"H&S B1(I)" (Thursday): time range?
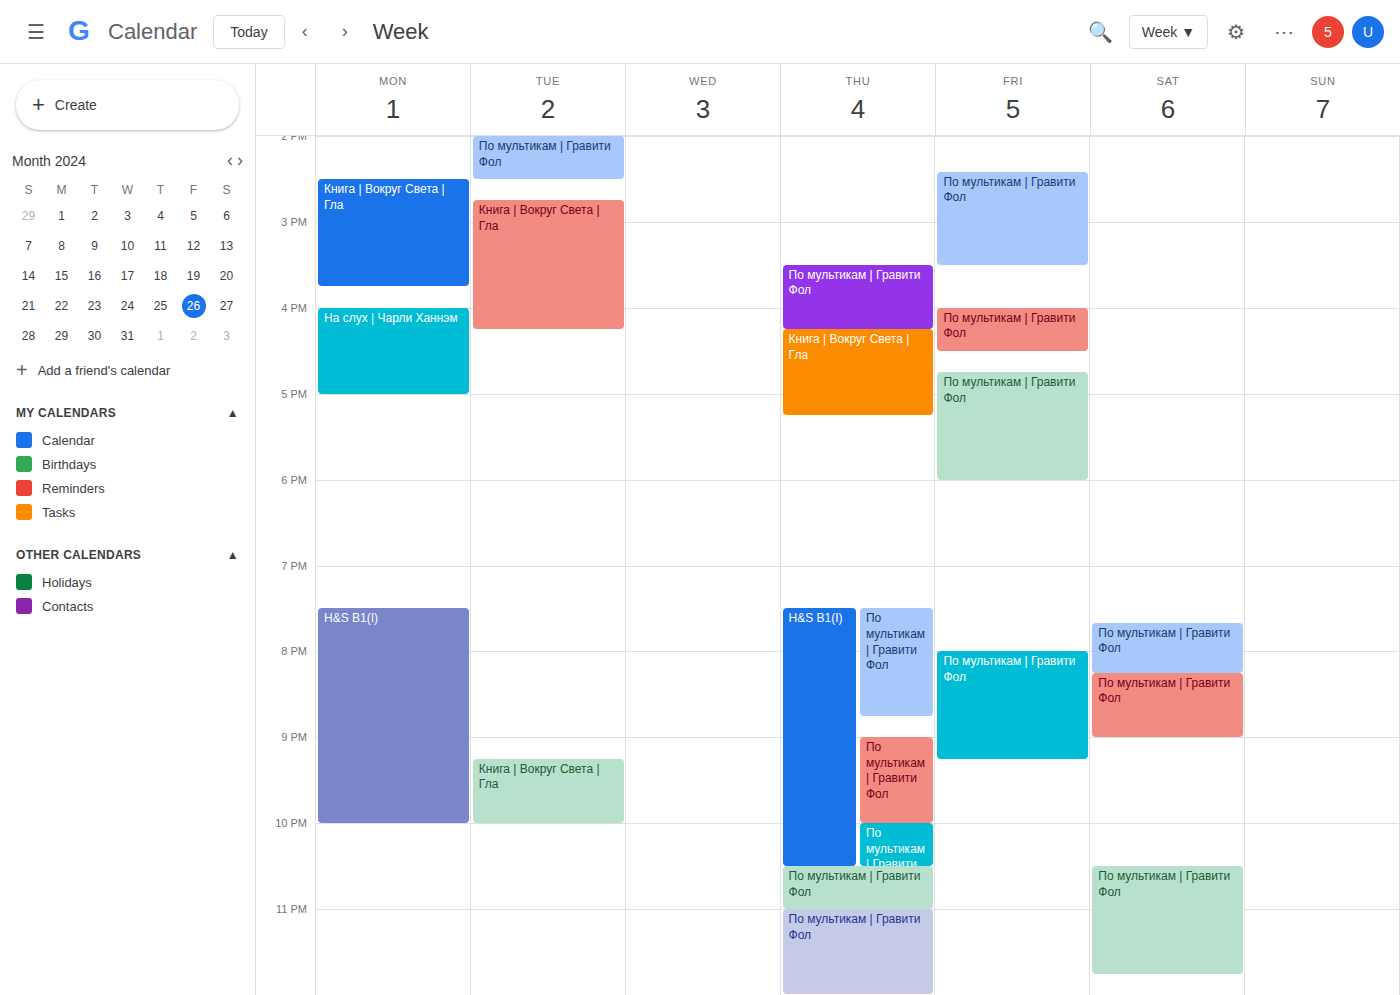
19:30 to 22:30